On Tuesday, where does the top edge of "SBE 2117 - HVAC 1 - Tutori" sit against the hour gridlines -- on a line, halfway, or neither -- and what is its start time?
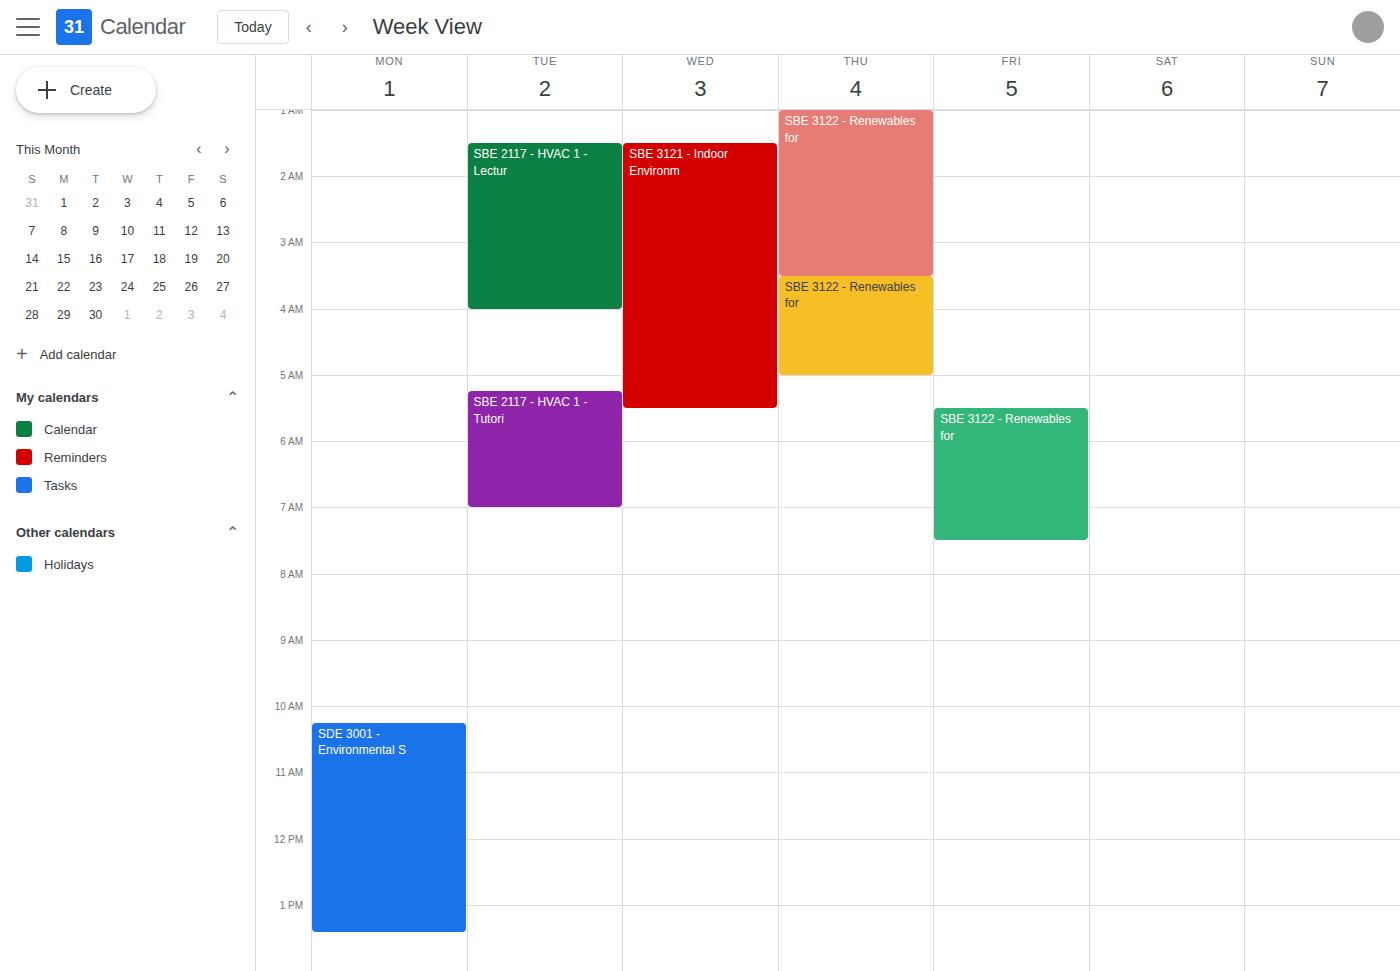
5:15 AM -- neither: a quarter of the way from the 5 AM line to the 6 AM line.